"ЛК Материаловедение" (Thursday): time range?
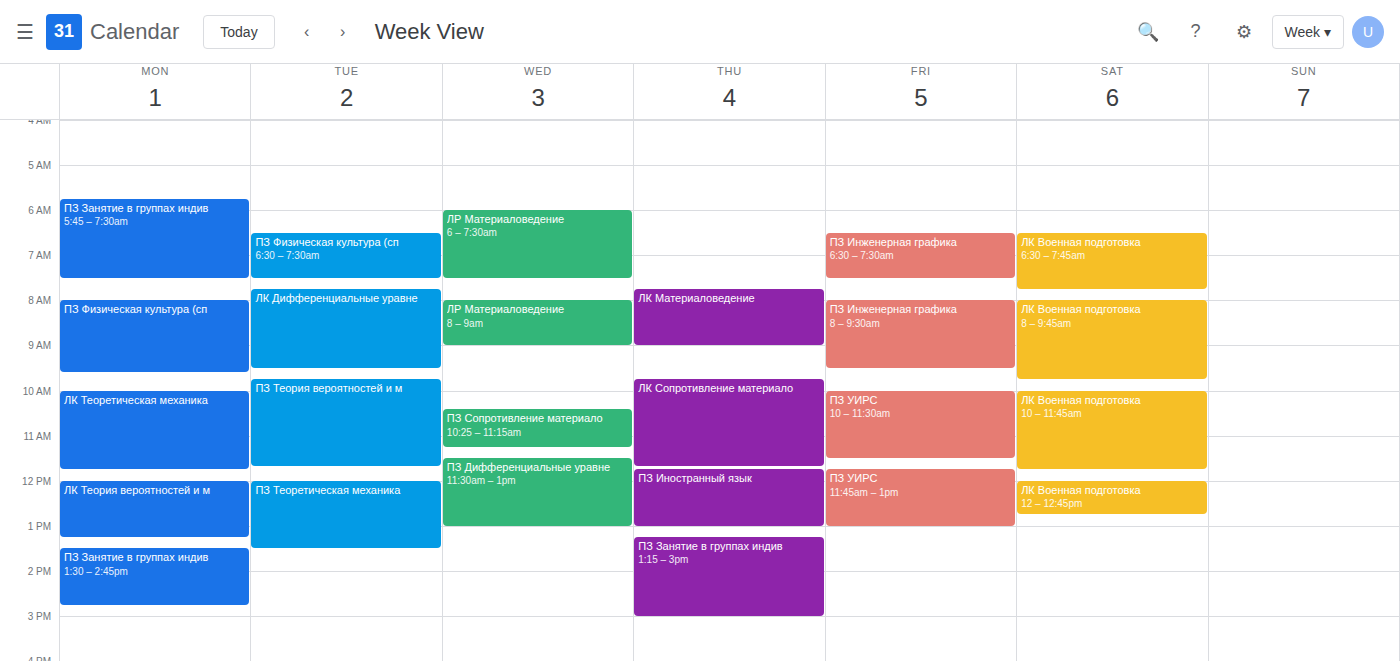
7:45 AM to 9:00 AM